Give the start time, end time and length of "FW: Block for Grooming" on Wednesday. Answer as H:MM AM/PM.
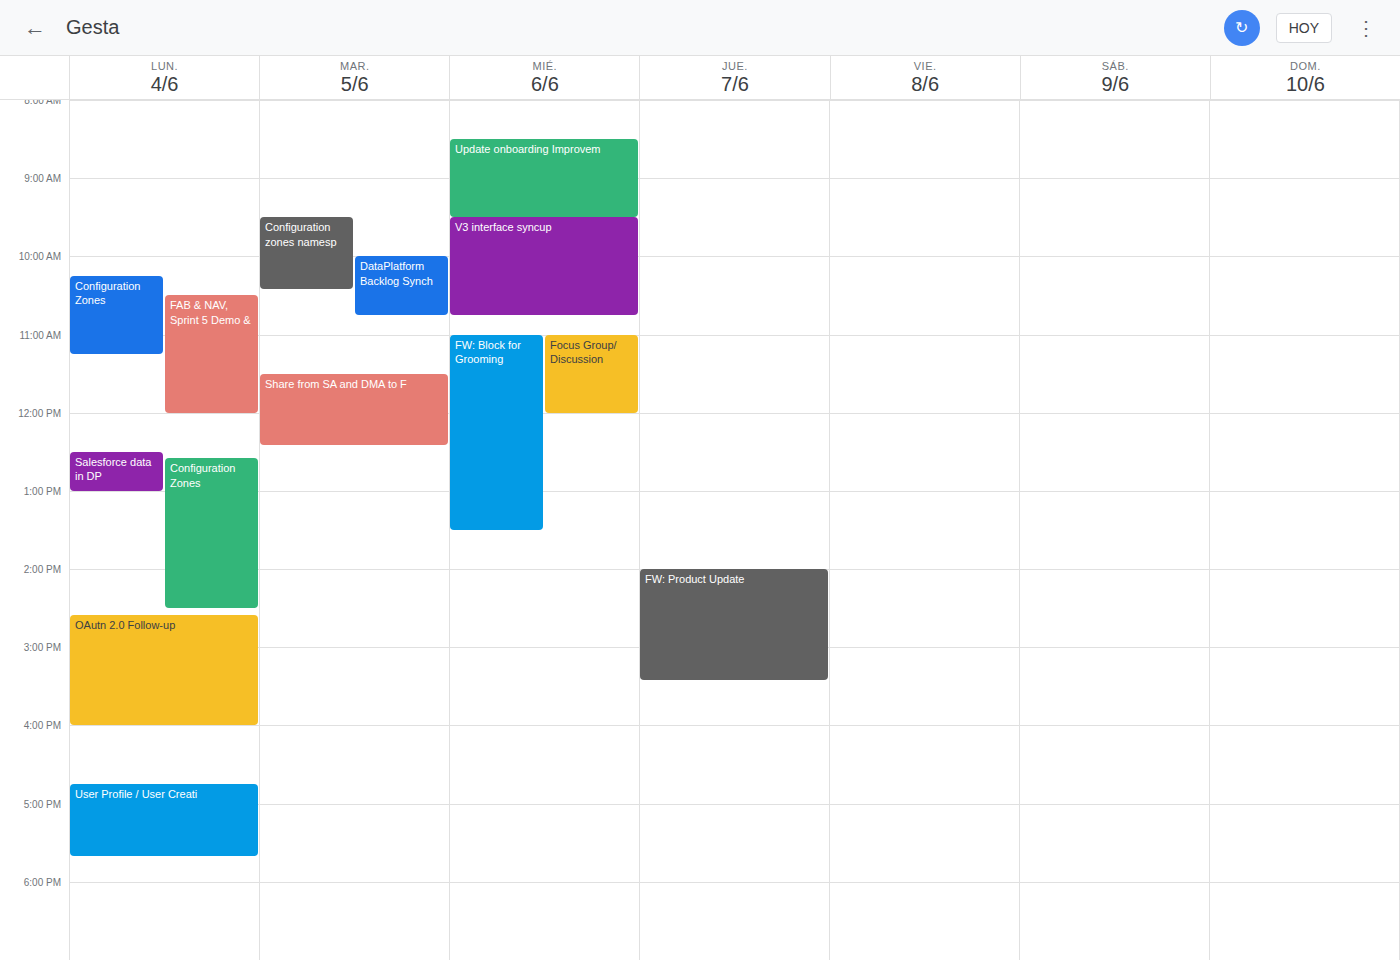
11:00 AM to 1:30 PM, 2 hours 30 minutes